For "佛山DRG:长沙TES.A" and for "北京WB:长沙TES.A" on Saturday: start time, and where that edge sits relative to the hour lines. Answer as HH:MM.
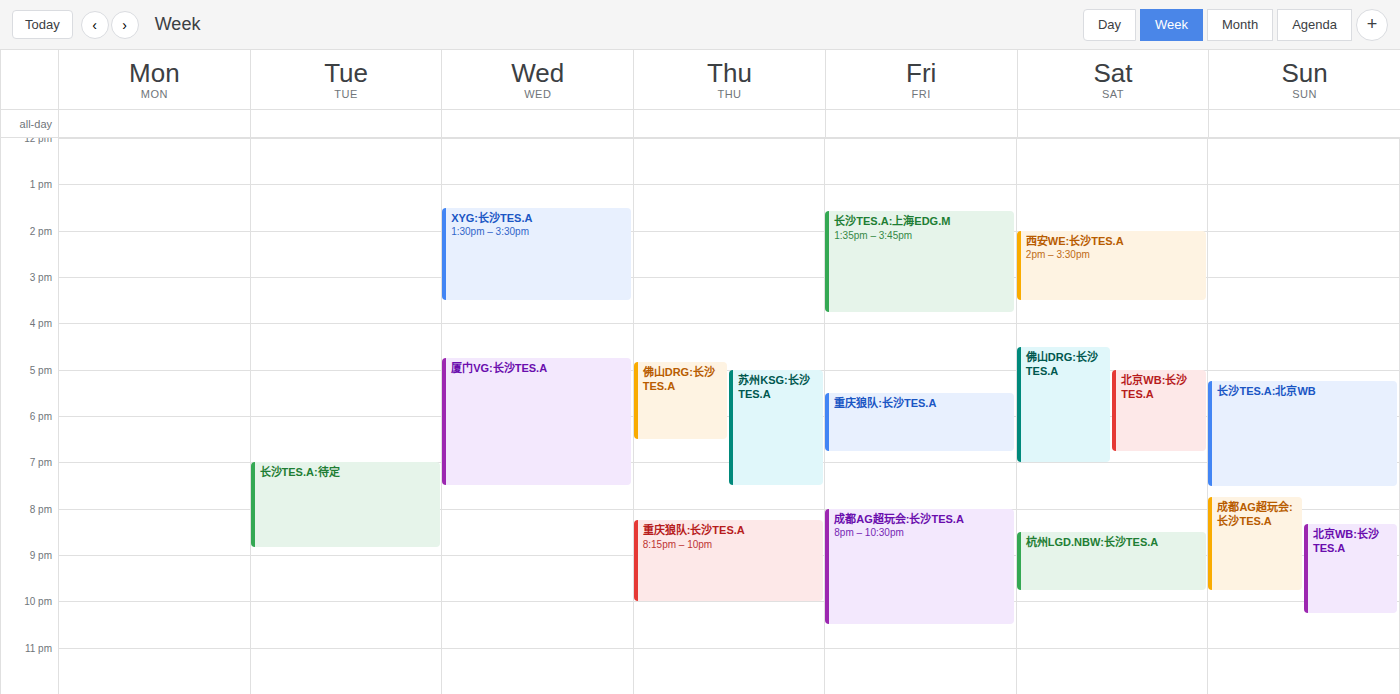
"佛山DRG:长沙TES.A": 16:30, halfway between the 16:00 and 17:00 lines. "北京WB:长沙TES.A": 17:00, exactly on the 17:00 line.